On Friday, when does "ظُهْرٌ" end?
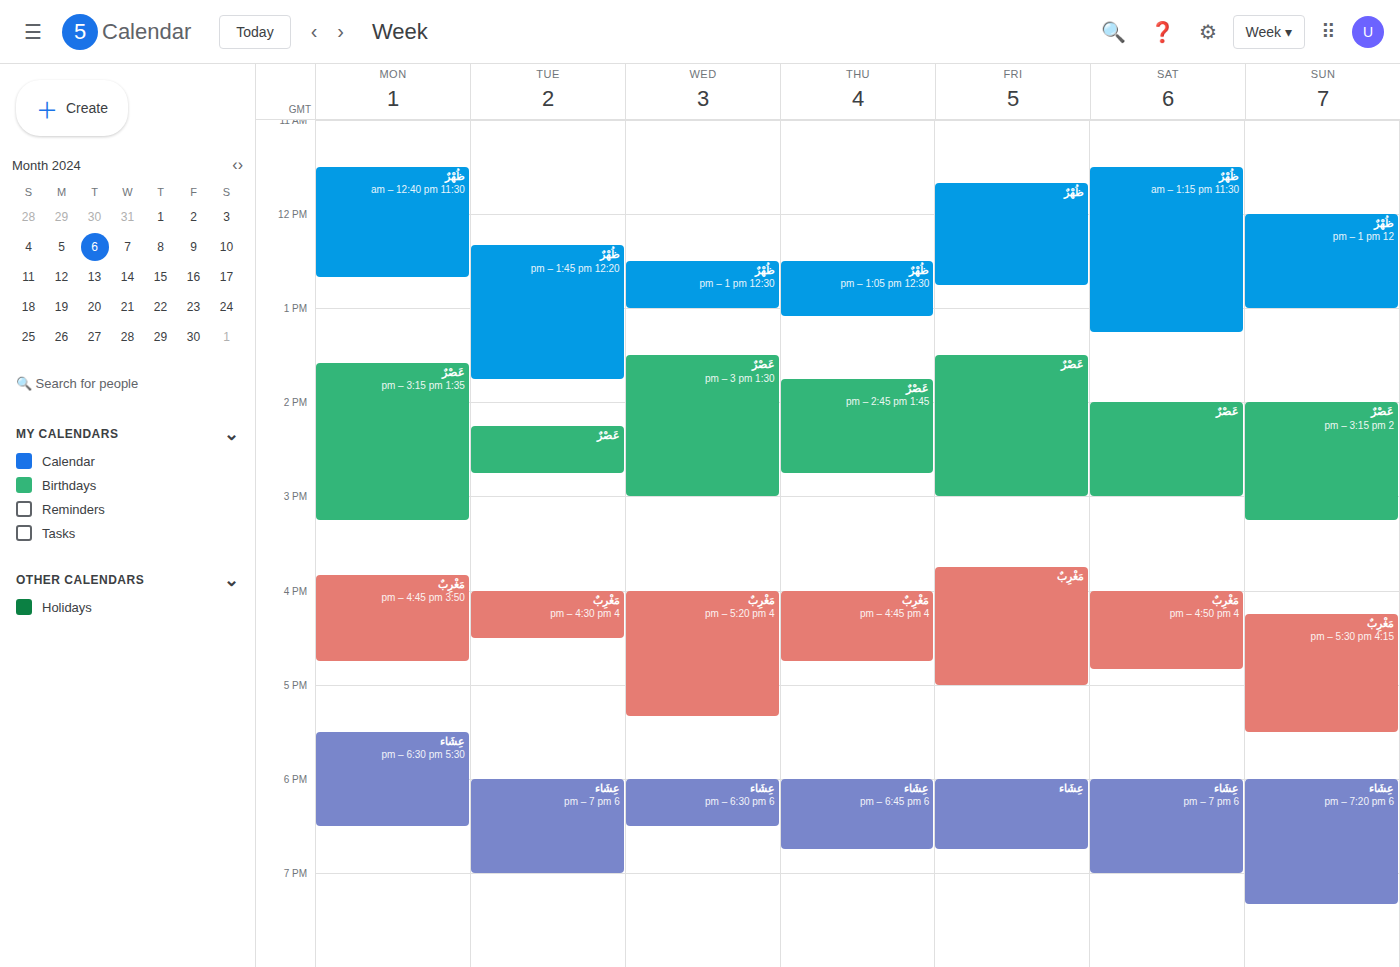
12:45